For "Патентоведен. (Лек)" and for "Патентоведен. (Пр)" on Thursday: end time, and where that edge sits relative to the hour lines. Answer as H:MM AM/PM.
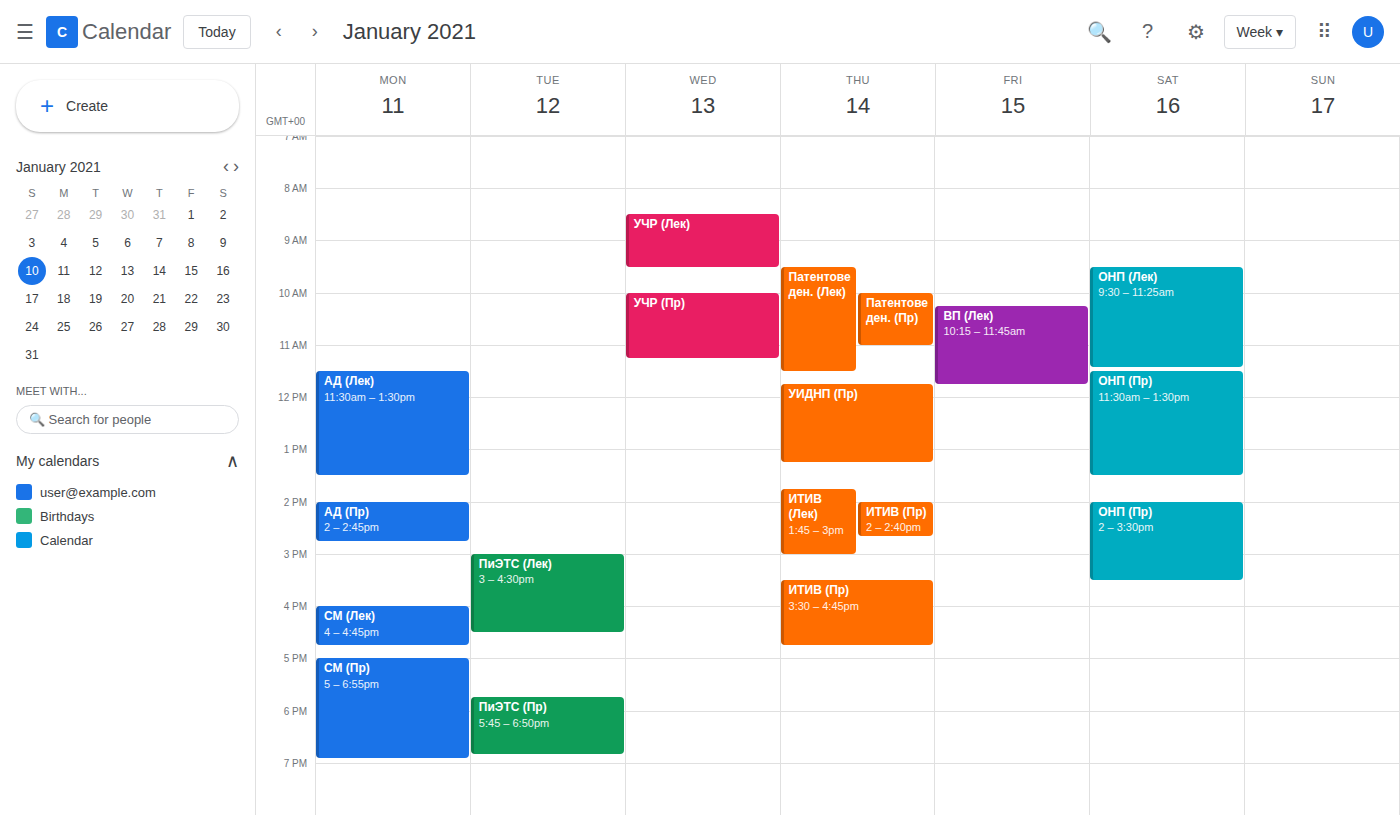
"Патентоведен. (Лек)": 11:30 AM, halfway between the 11 AM and 12 PM lines. "Патентоведен. (Пр)": 11:00 AM, exactly on the 11 AM line.